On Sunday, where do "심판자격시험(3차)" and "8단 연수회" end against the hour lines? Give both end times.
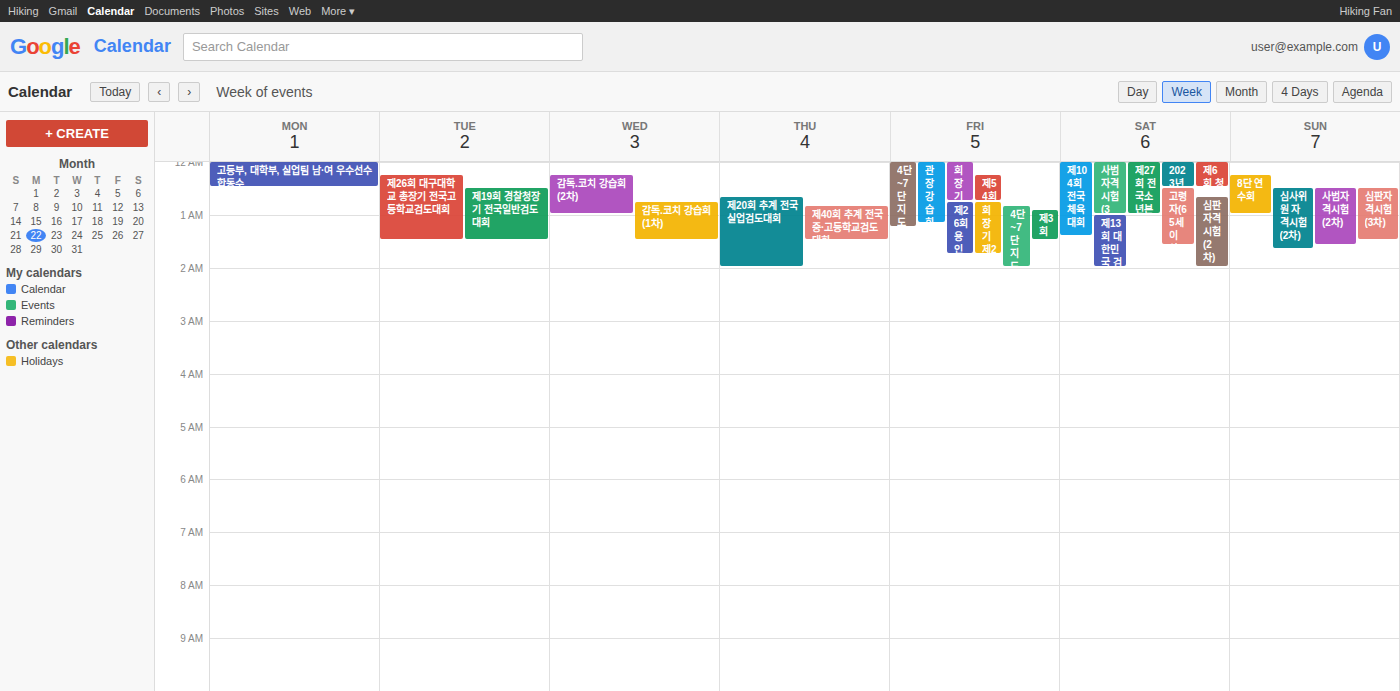
"심판자격시험(3차)": 1:30 AM, halfway between the 1 AM and 2 AM lines. "8단 연수회": 1:00 AM, exactly on the 1 AM line.